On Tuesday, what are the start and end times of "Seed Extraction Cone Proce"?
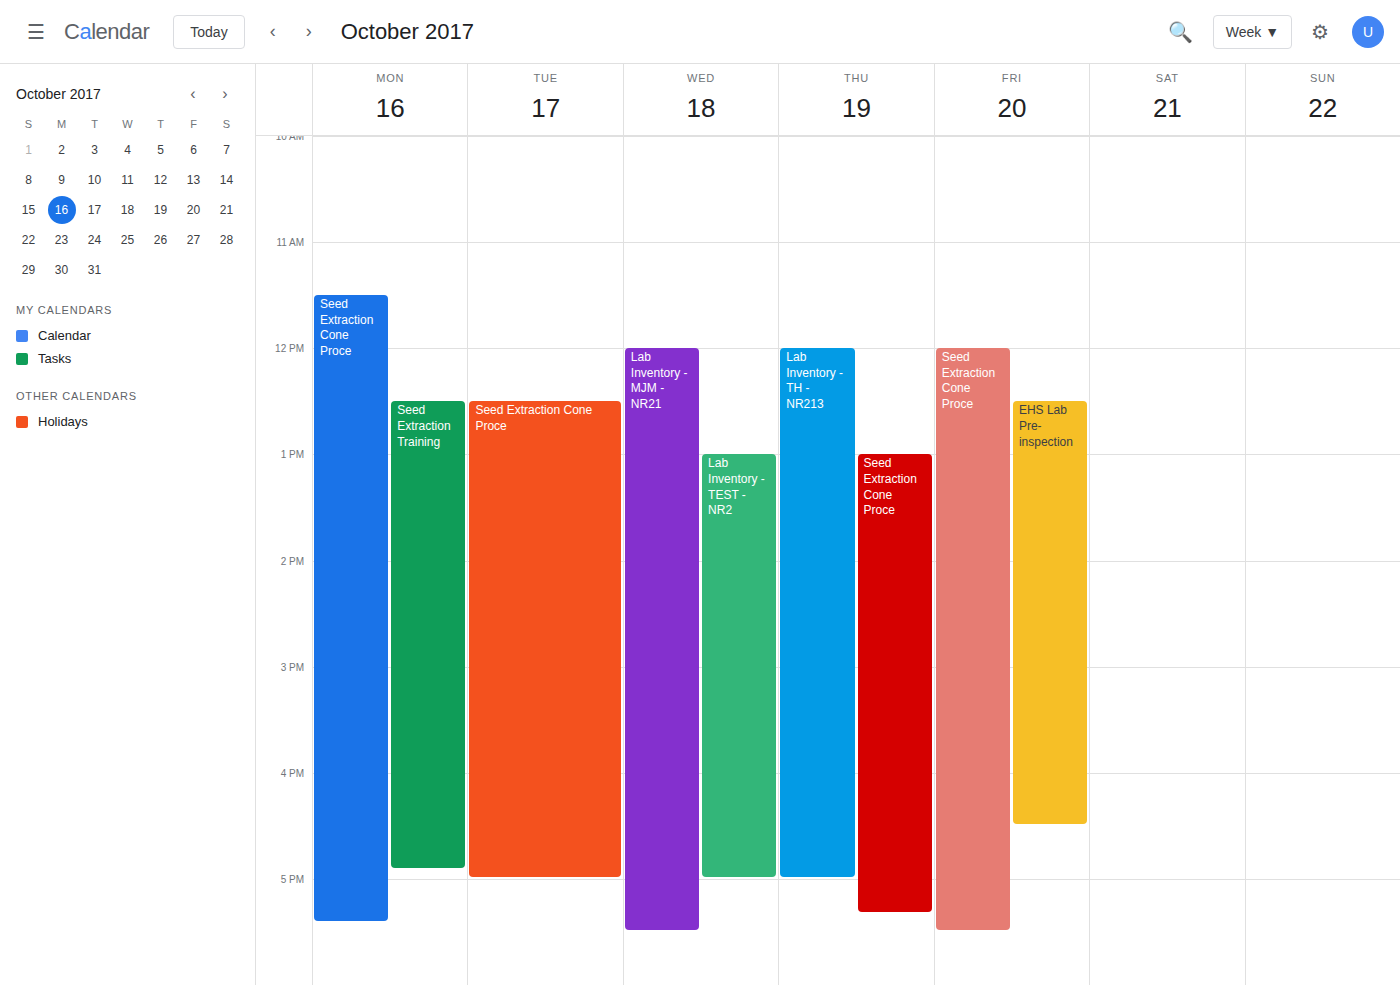
12:30 PM to 5:00 PM